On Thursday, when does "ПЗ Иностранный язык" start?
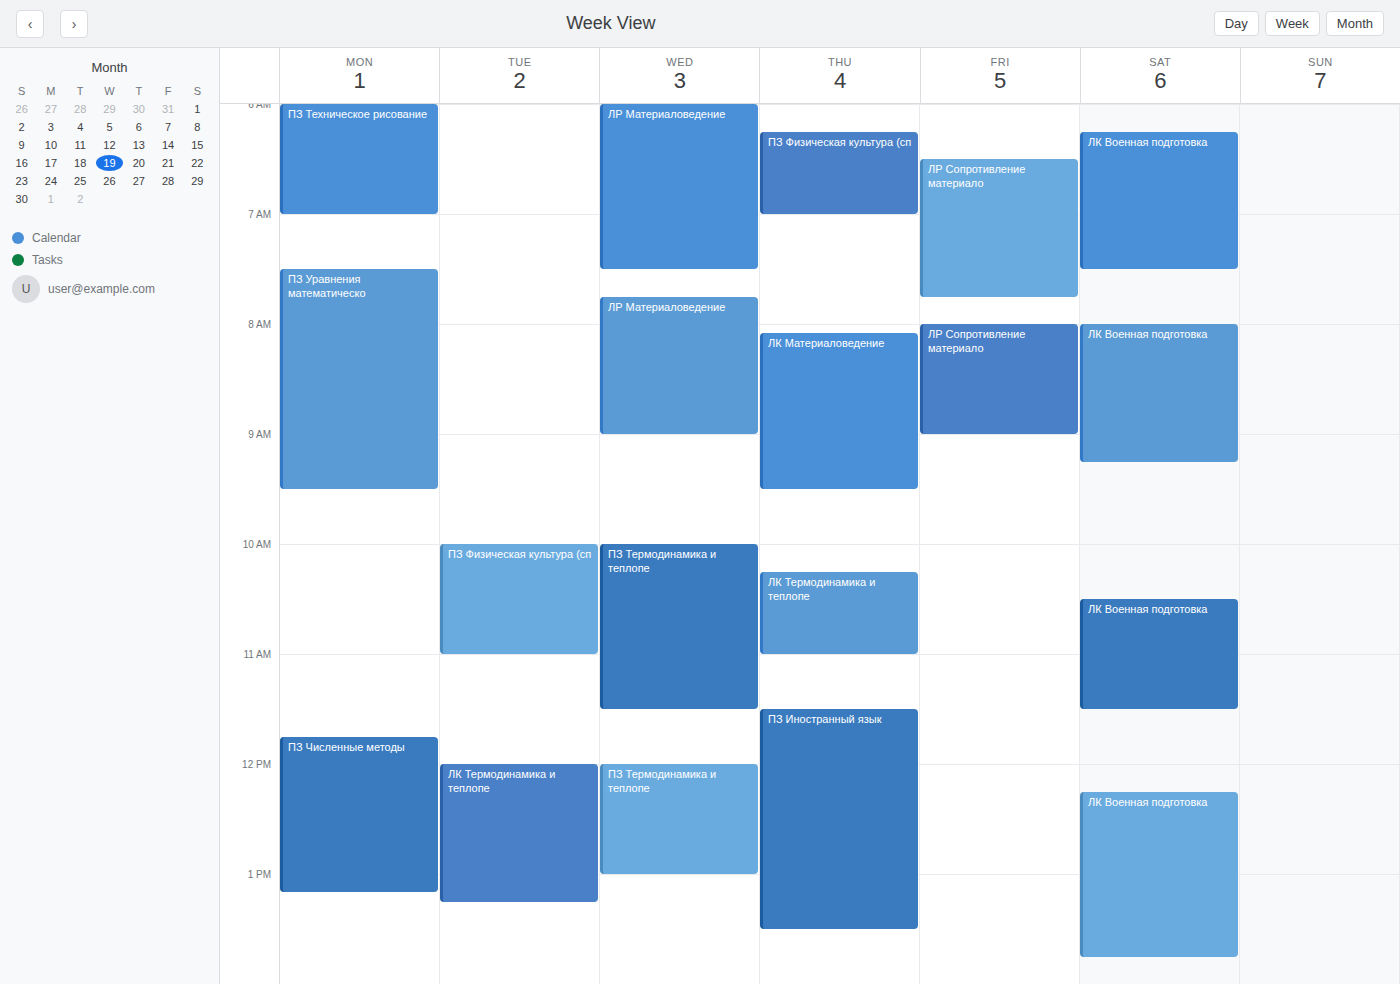
11:30 AM